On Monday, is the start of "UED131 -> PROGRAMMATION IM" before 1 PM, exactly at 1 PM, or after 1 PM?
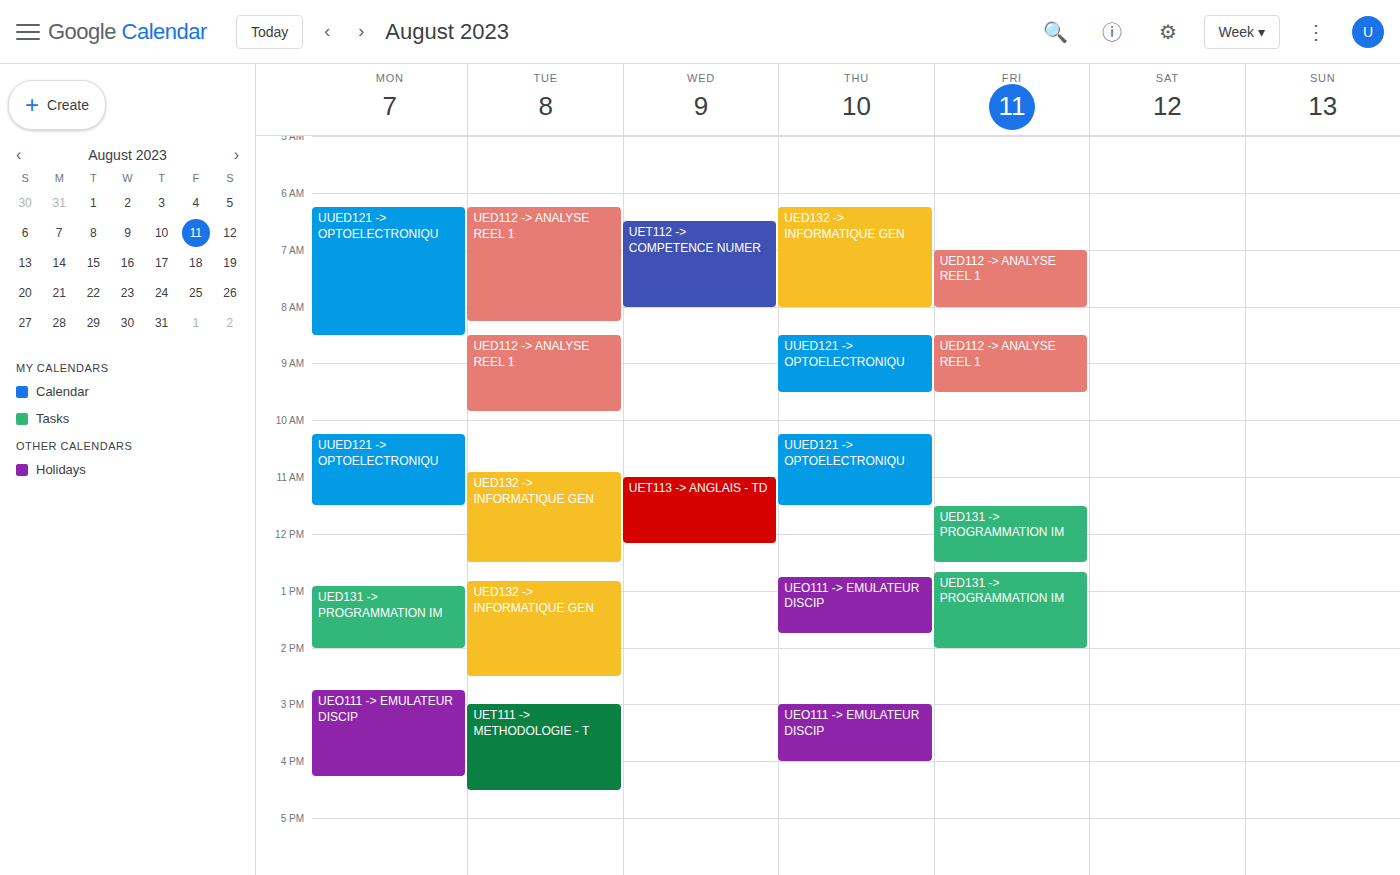
12:55 PM -- before 1 PM, 5 minutes above the 1 PM line.